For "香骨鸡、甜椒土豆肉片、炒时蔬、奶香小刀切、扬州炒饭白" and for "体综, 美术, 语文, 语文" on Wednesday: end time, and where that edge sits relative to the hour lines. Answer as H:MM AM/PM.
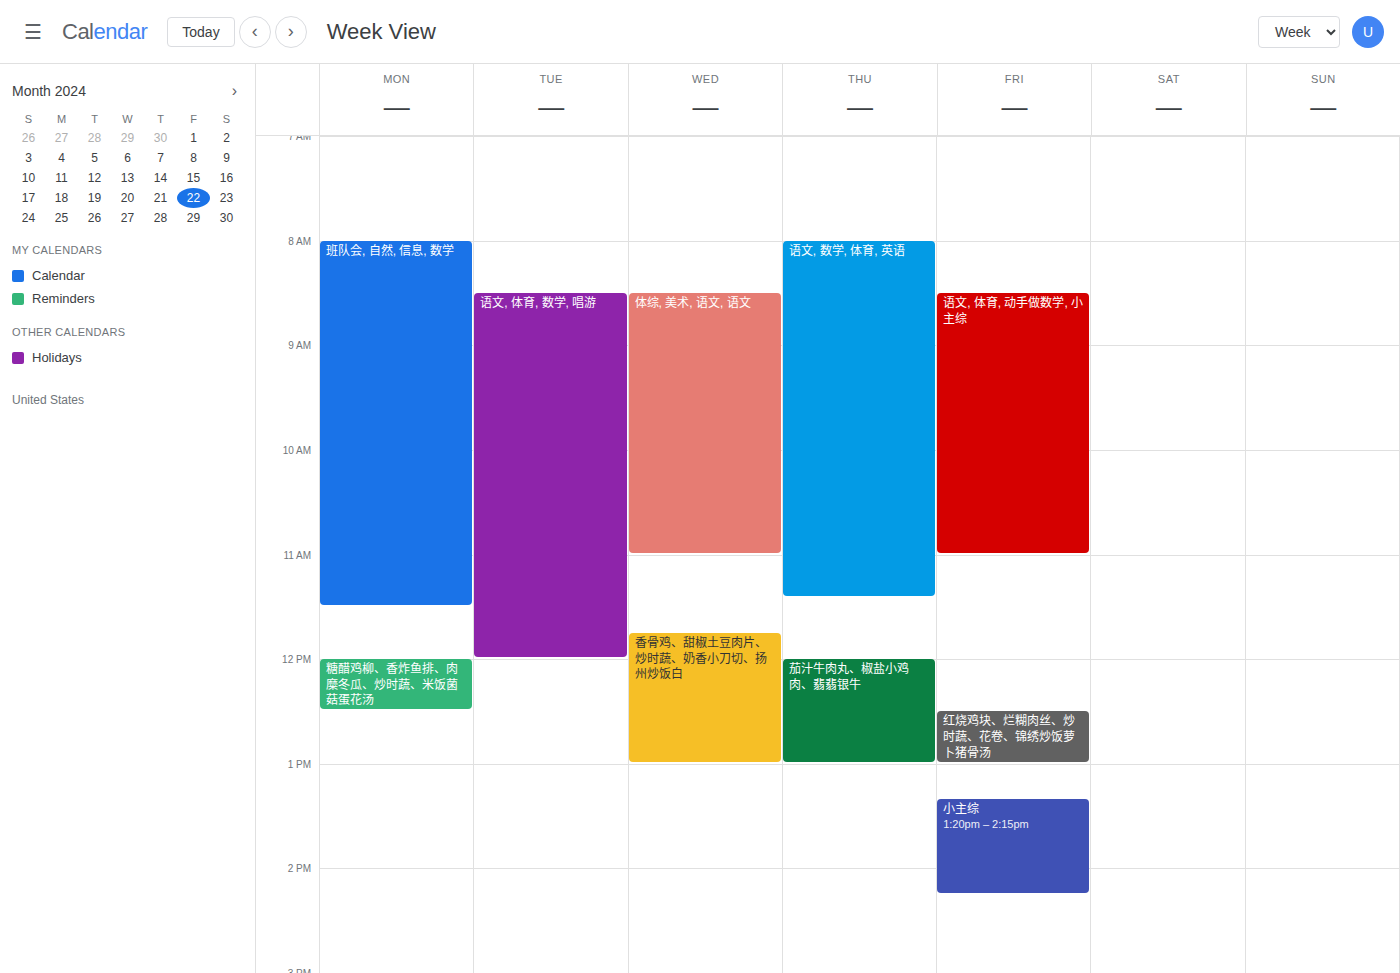
"香骨鸡、甜椒土豆肉片、炒时蔬、奶香小刀切、扬州炒饭白": 1:00 PM, exactly on the 1 PM line. "体综, 美术, 语文, 语文": 11:00 AM, exactly on the 11 AM line.